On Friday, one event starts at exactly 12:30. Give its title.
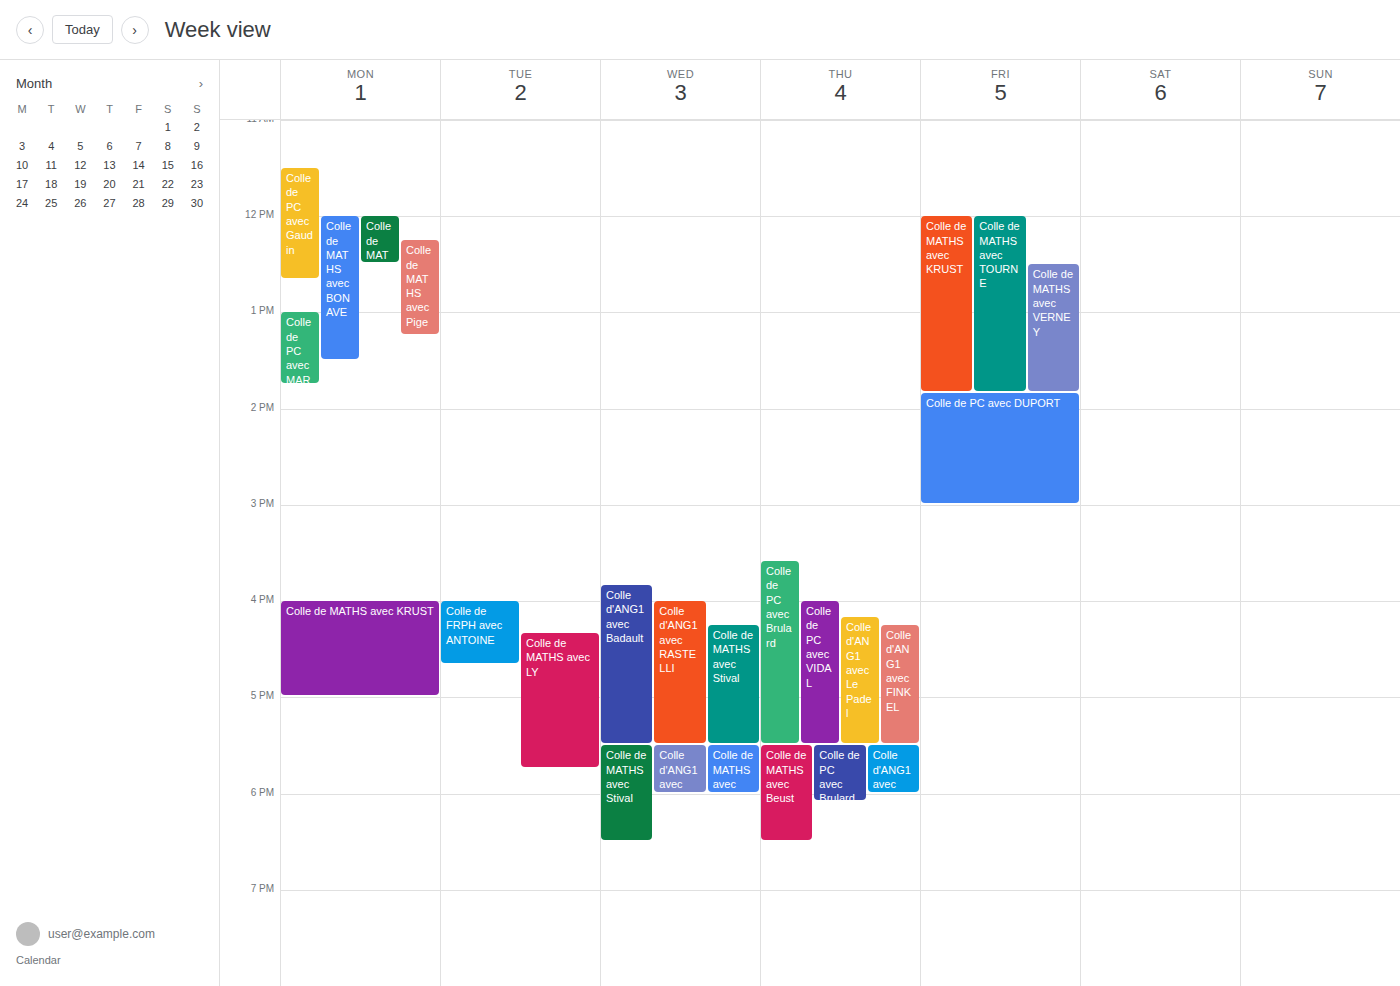
"Colle de MATHS avec VERNEY"